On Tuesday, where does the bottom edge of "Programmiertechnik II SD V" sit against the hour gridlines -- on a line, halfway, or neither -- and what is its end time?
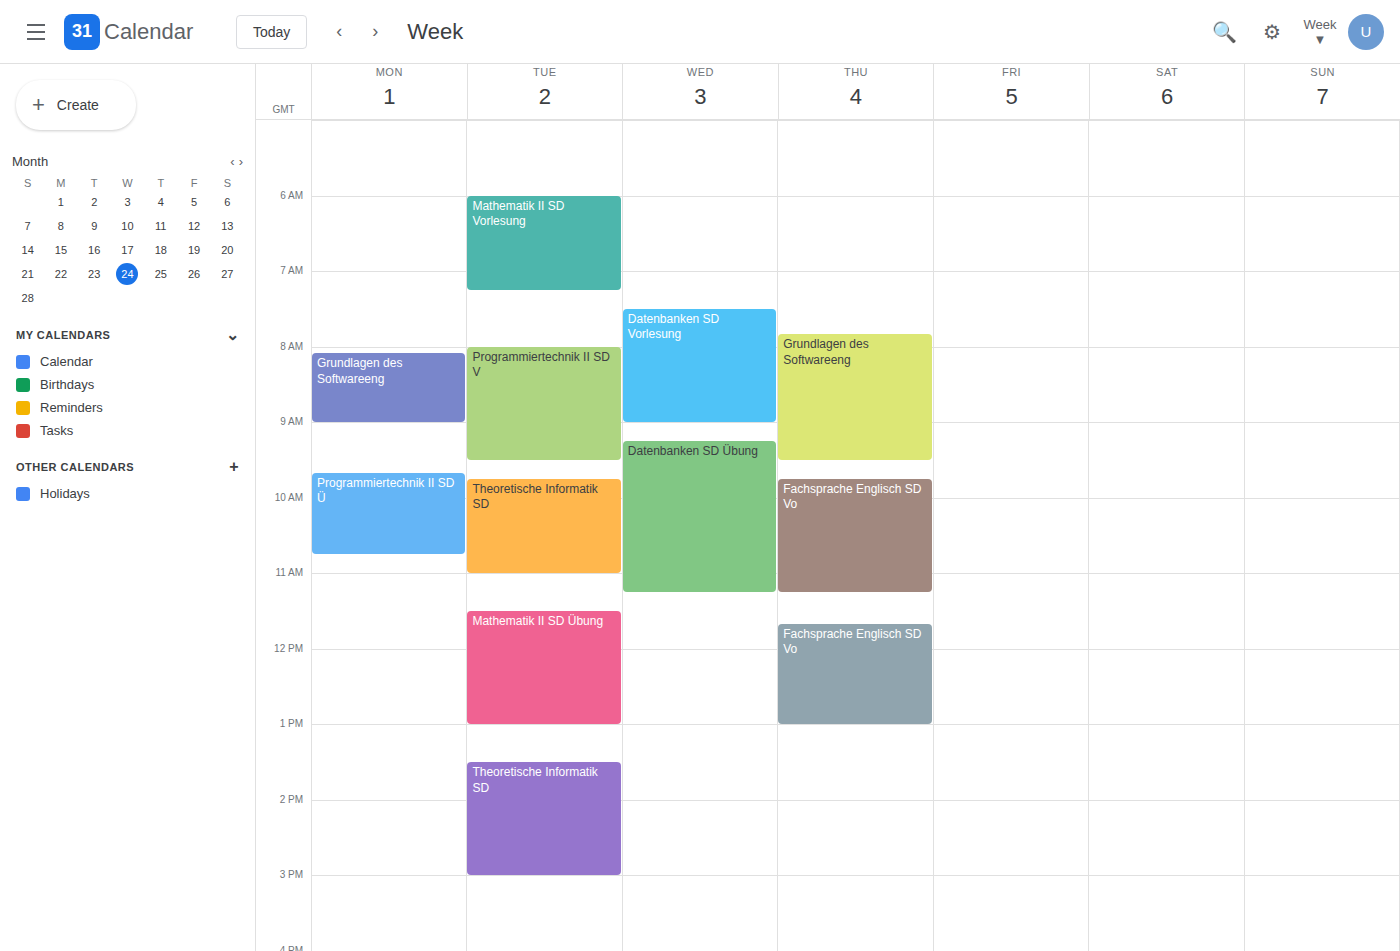
9:30 AM -- halfway between the 9 AM and 10 AM lines.